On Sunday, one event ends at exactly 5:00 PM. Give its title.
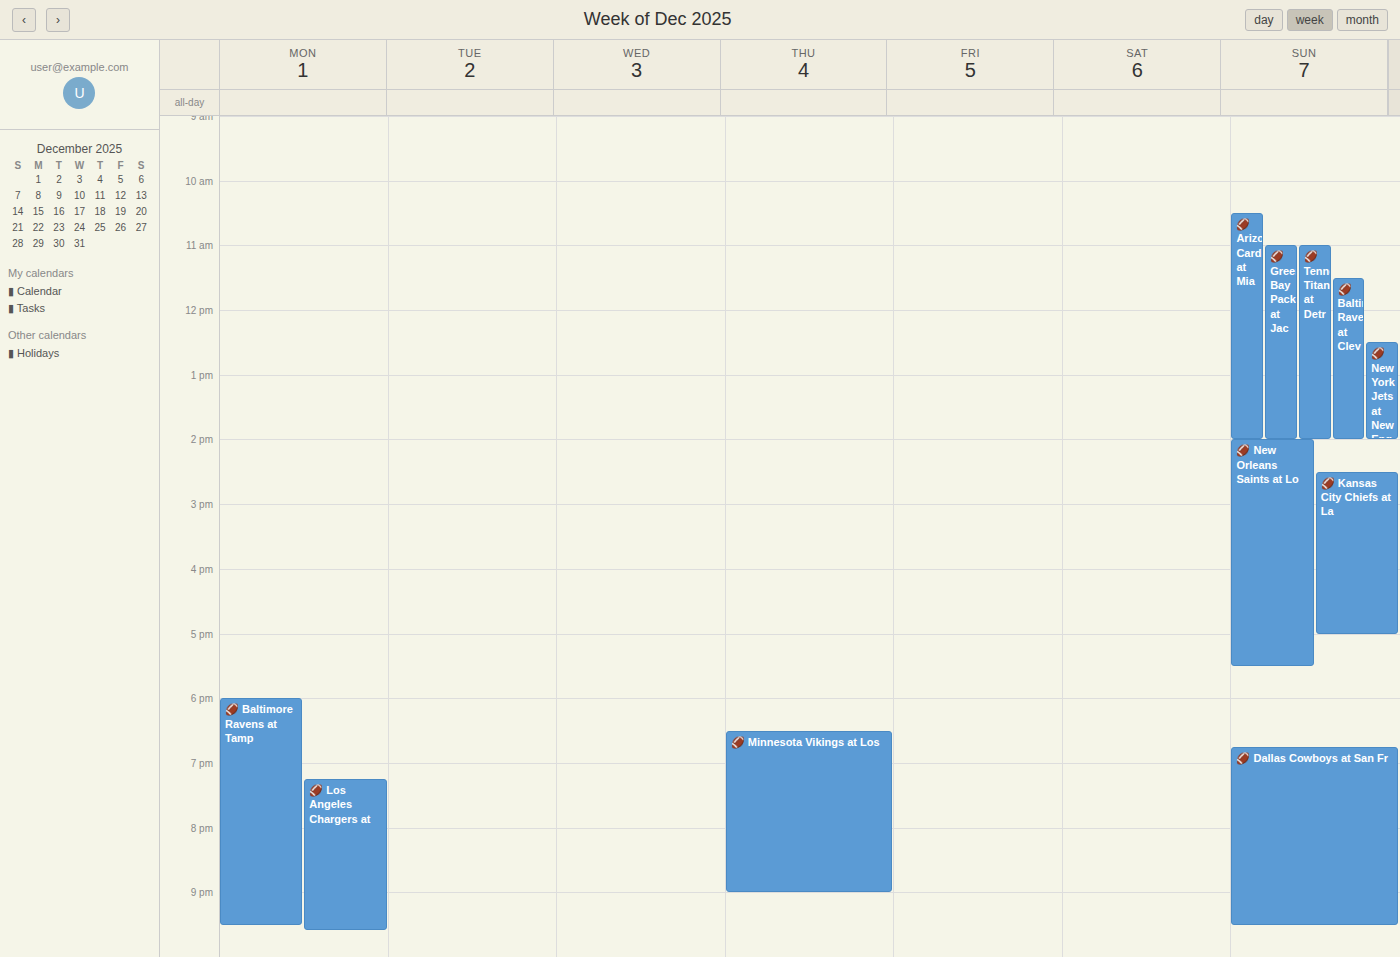
"🏈 Kansas City Chiefs at La"